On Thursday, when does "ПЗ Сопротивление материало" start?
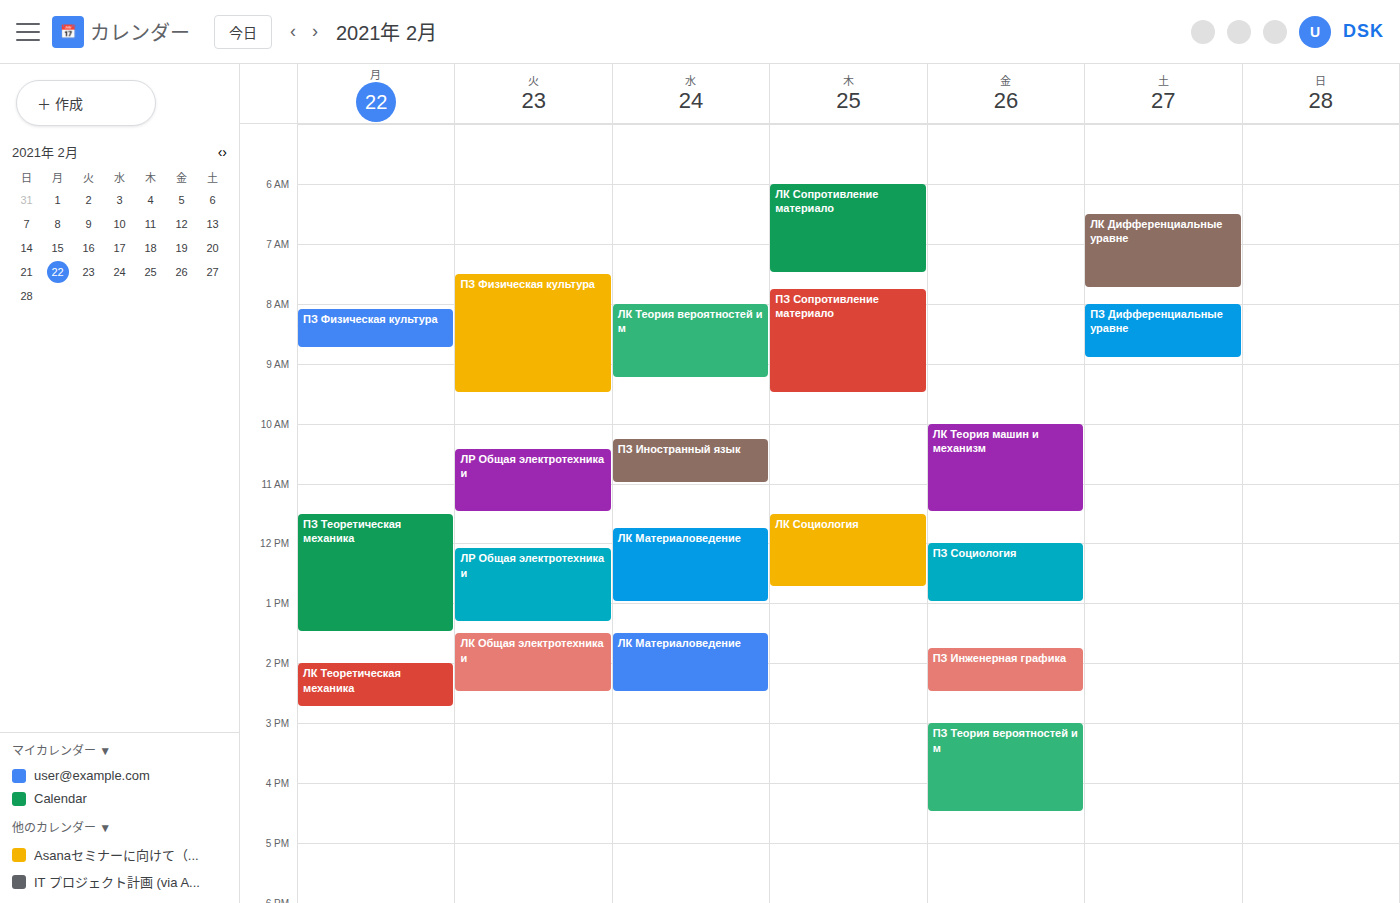
7:45 AM